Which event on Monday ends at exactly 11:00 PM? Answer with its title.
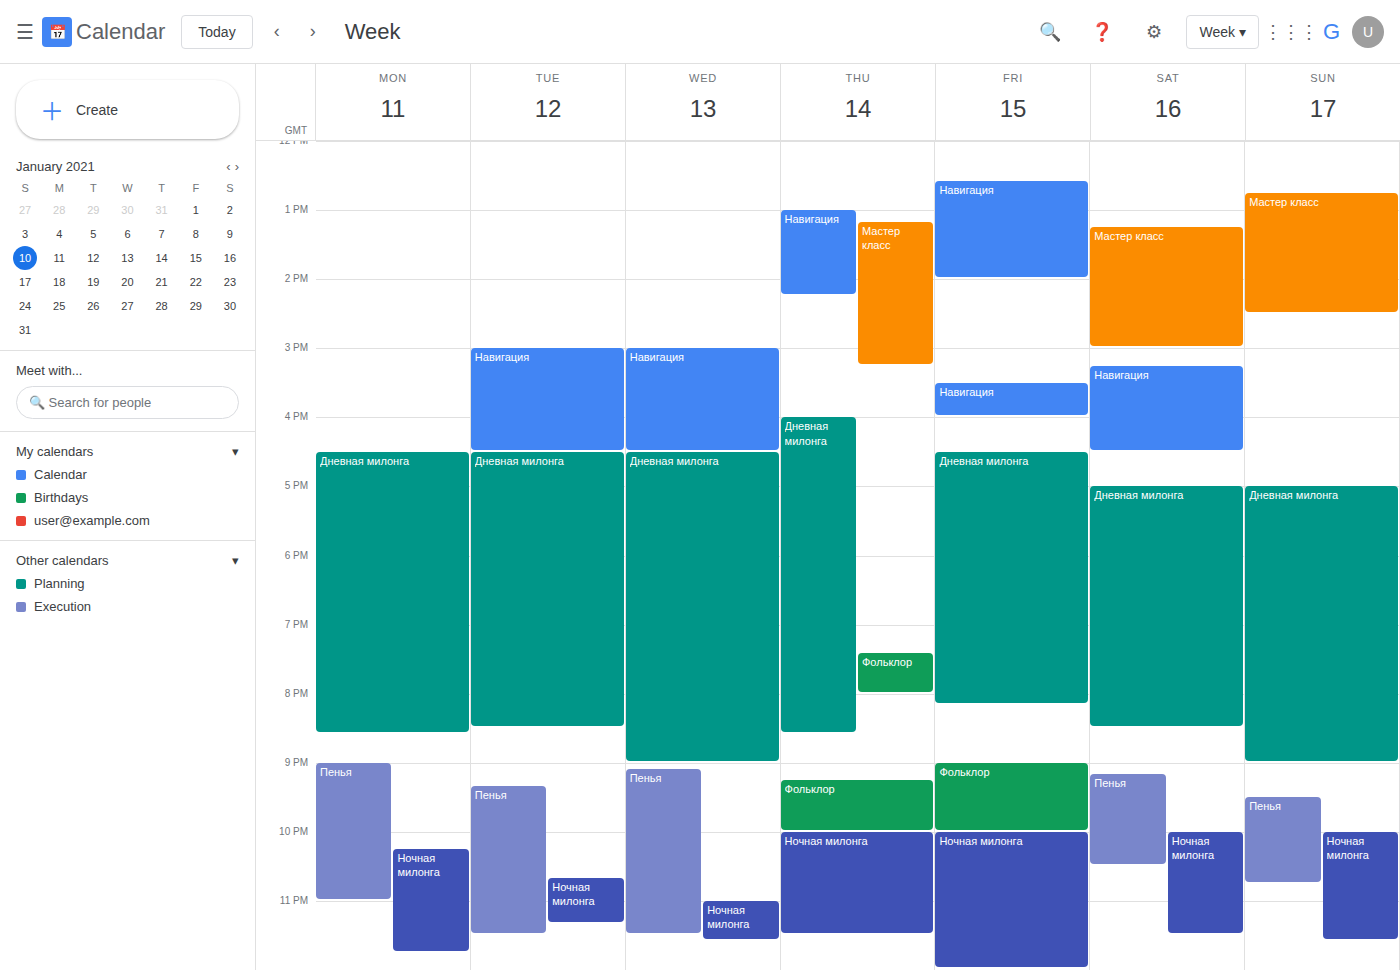
"Пенья"